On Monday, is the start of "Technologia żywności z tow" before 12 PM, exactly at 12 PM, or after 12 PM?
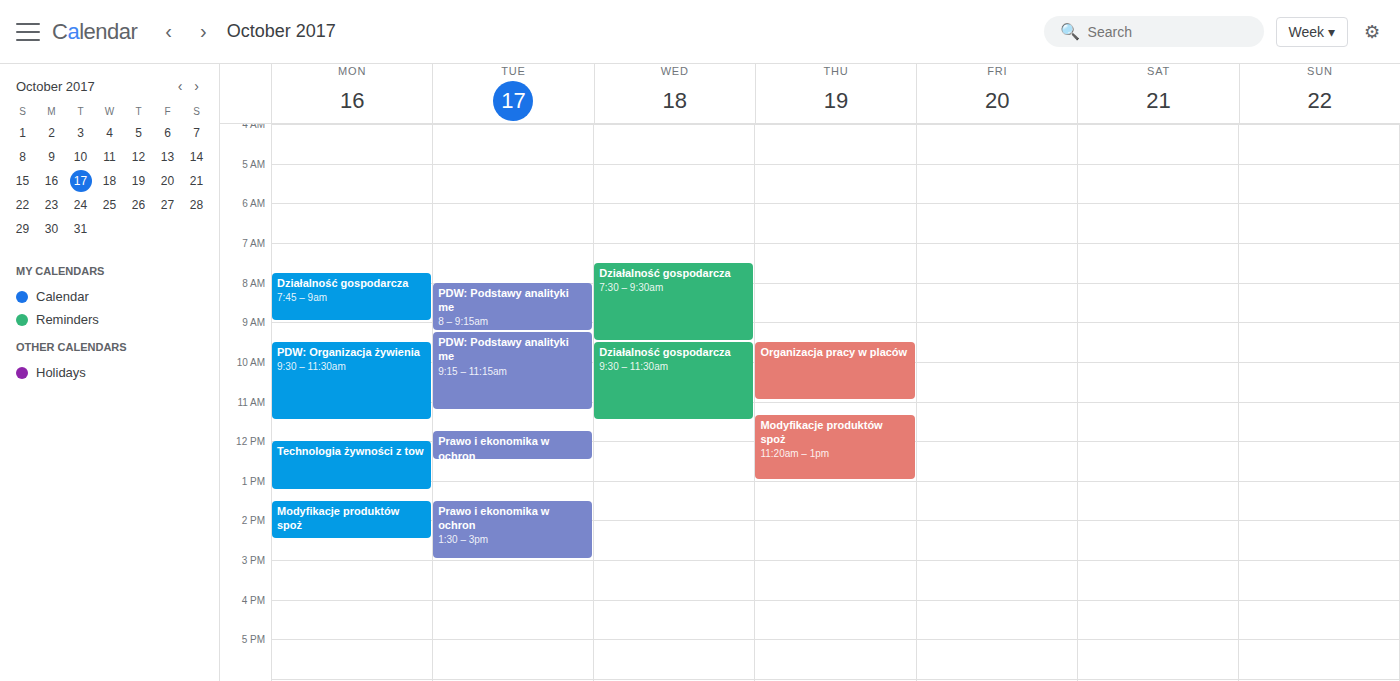
12:00 PM -- exactly at 12 PM, on the 12 PM line.